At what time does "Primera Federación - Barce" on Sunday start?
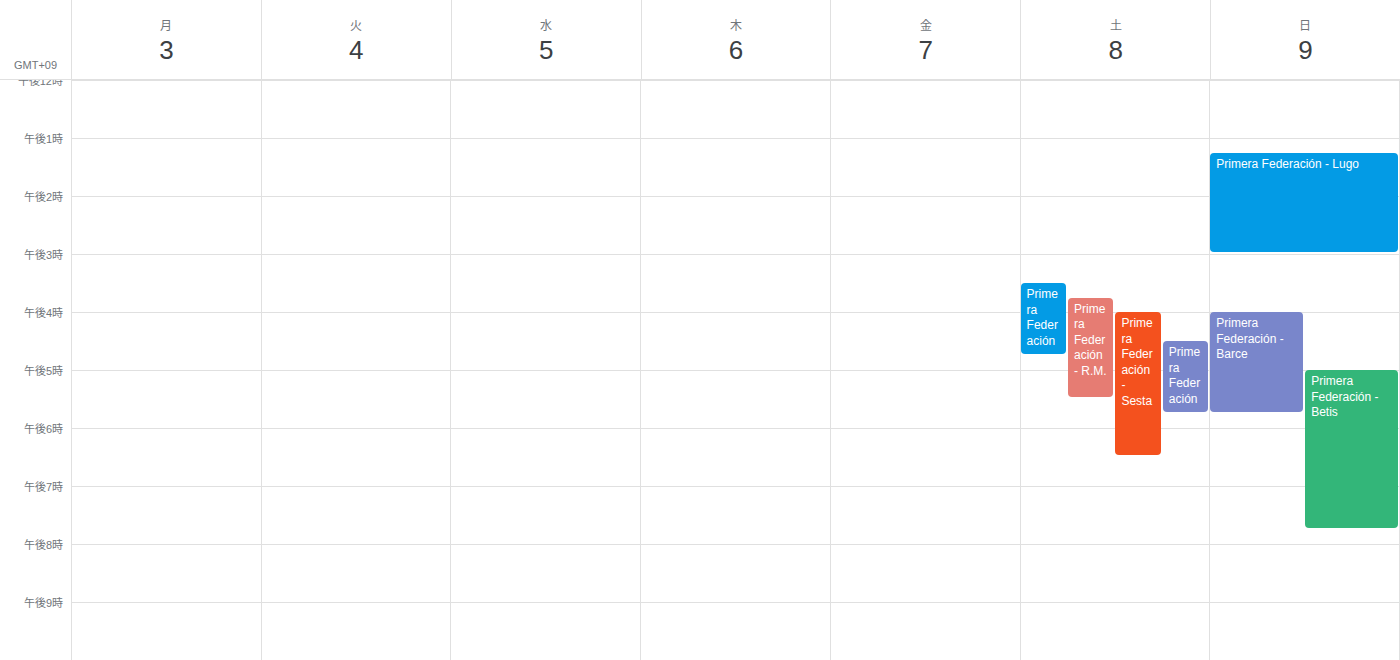
4:00 PM